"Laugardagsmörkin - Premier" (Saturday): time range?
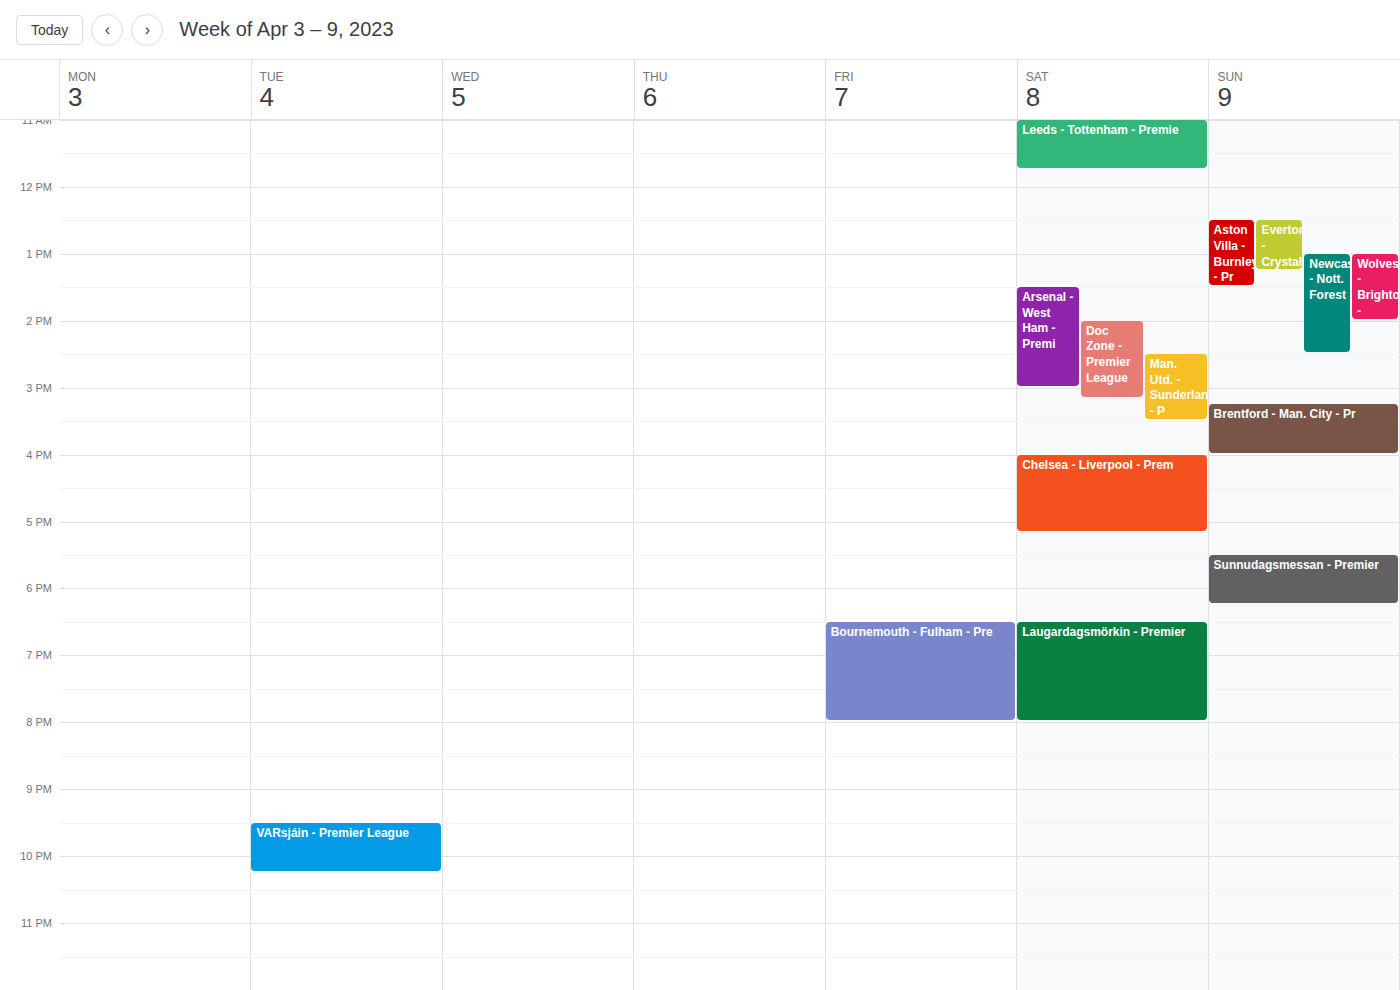
6:30 PM to 8:00 PM